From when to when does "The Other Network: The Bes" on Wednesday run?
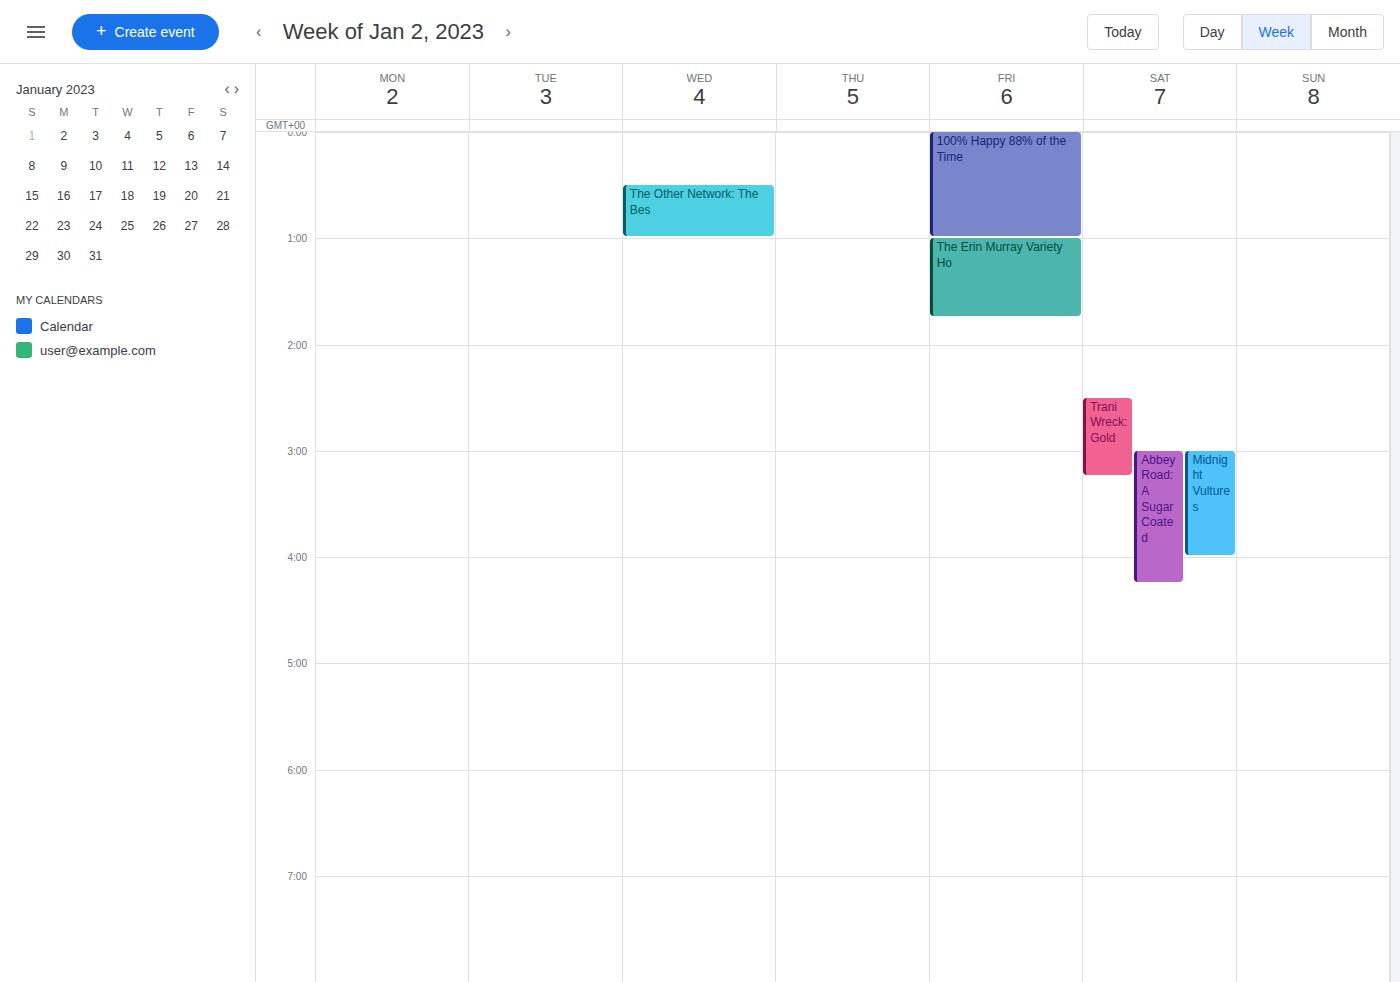
12:30 AM to 1:00 AM